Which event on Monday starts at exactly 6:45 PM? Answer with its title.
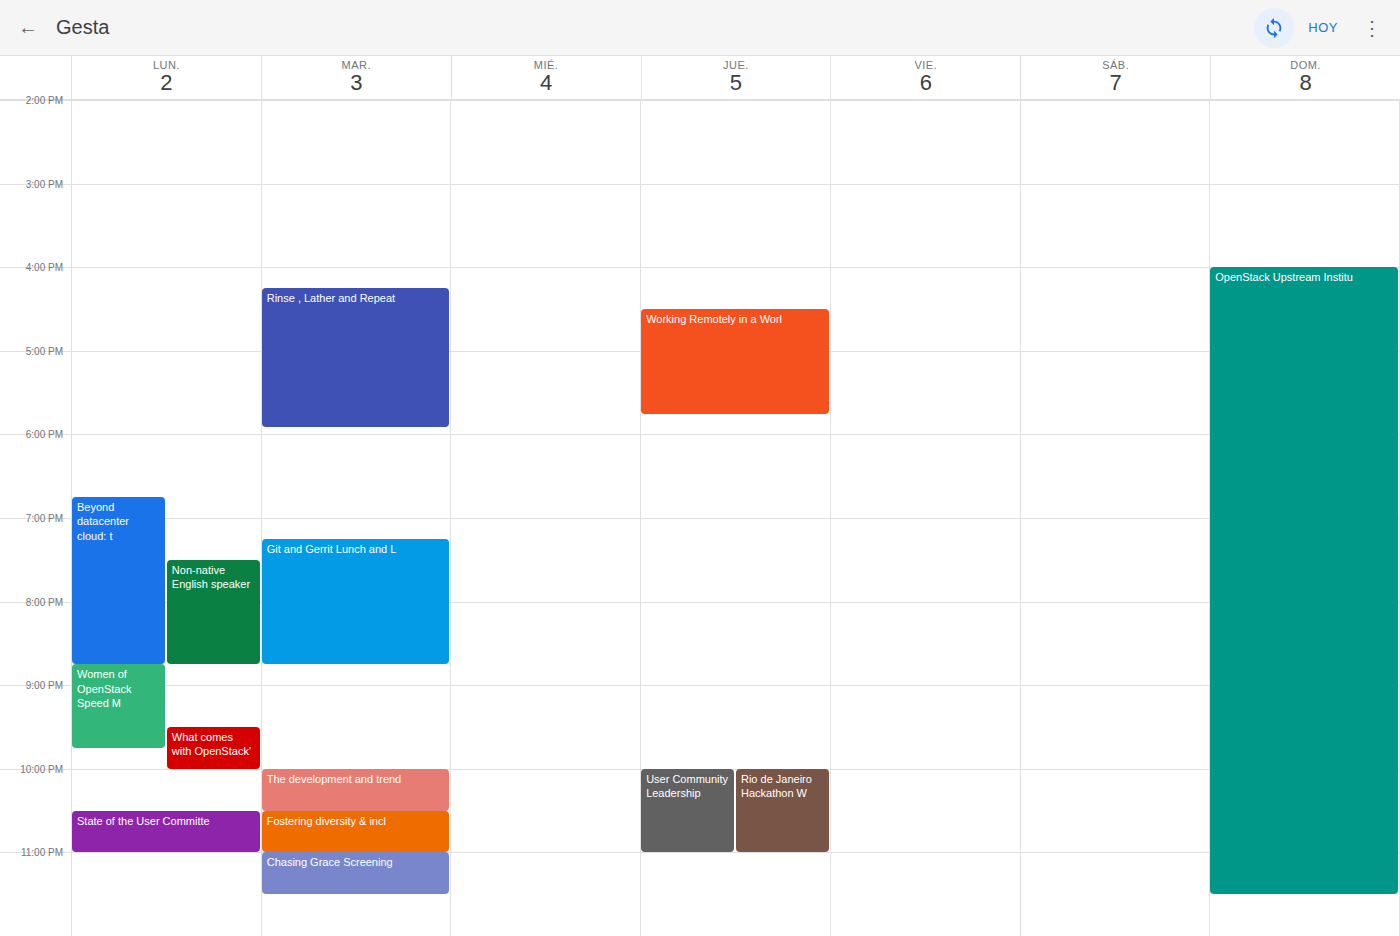
"Beyond datacenter cloud: t"